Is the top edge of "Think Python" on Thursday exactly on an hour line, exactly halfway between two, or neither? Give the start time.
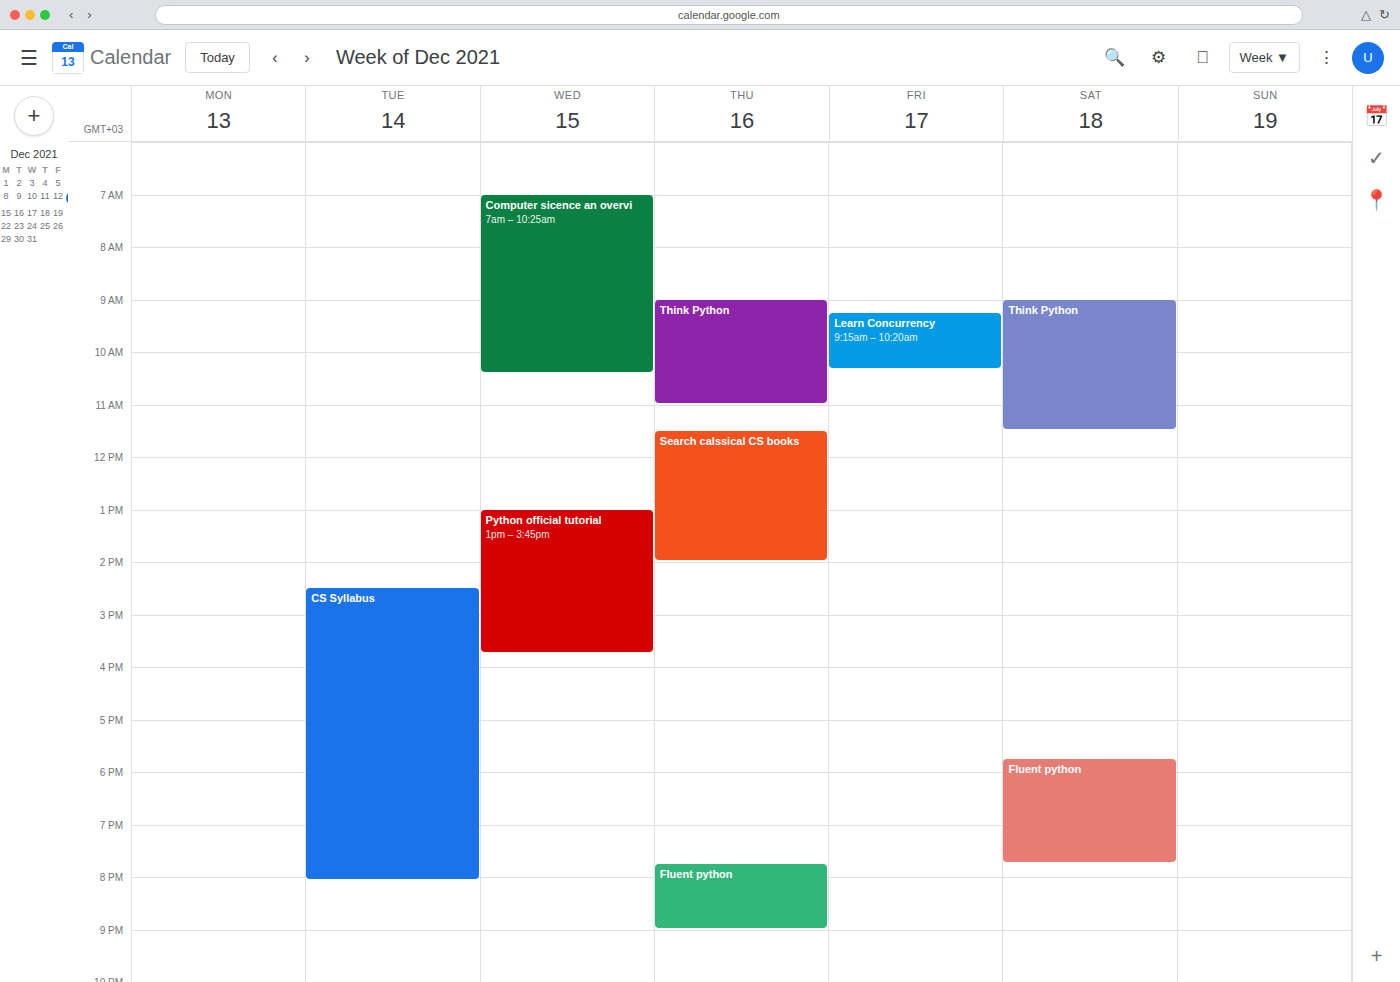
9:00 AM -- exactly on the 9 AM line.